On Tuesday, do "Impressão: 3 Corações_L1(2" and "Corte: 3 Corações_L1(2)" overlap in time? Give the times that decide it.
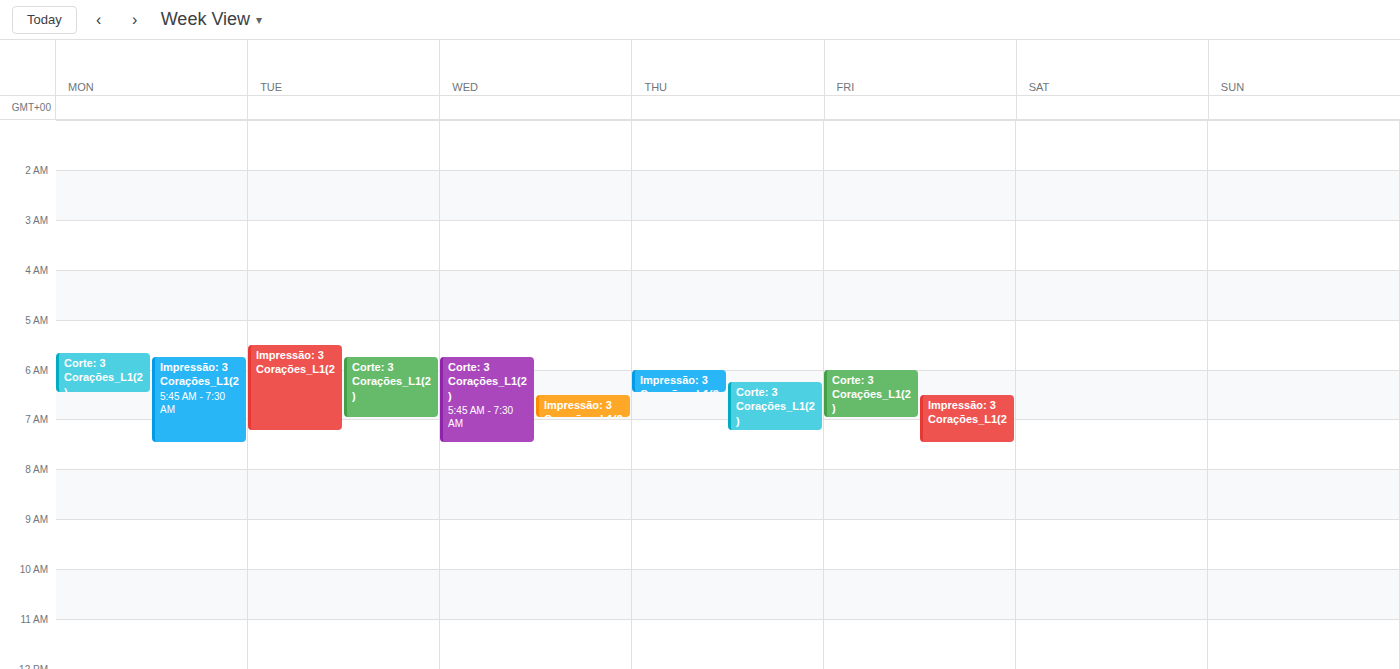
"Corte: 3 Corações_L1(2)" runs 05:45 to 07:00, inside "Impressão: 3 Corações_L1(2" -- they overlap.